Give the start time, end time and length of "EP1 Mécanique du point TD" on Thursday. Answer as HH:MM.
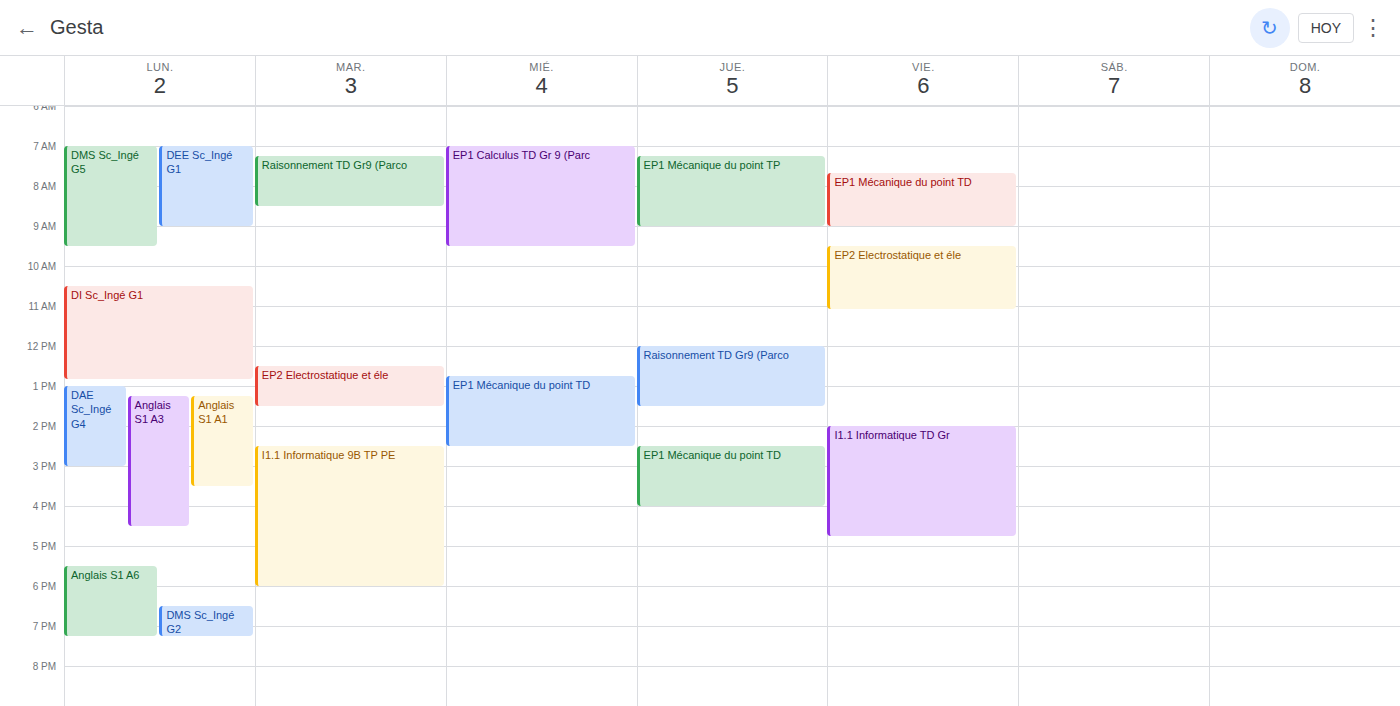
14:30 to 16:00, 1 hour 30 minutes